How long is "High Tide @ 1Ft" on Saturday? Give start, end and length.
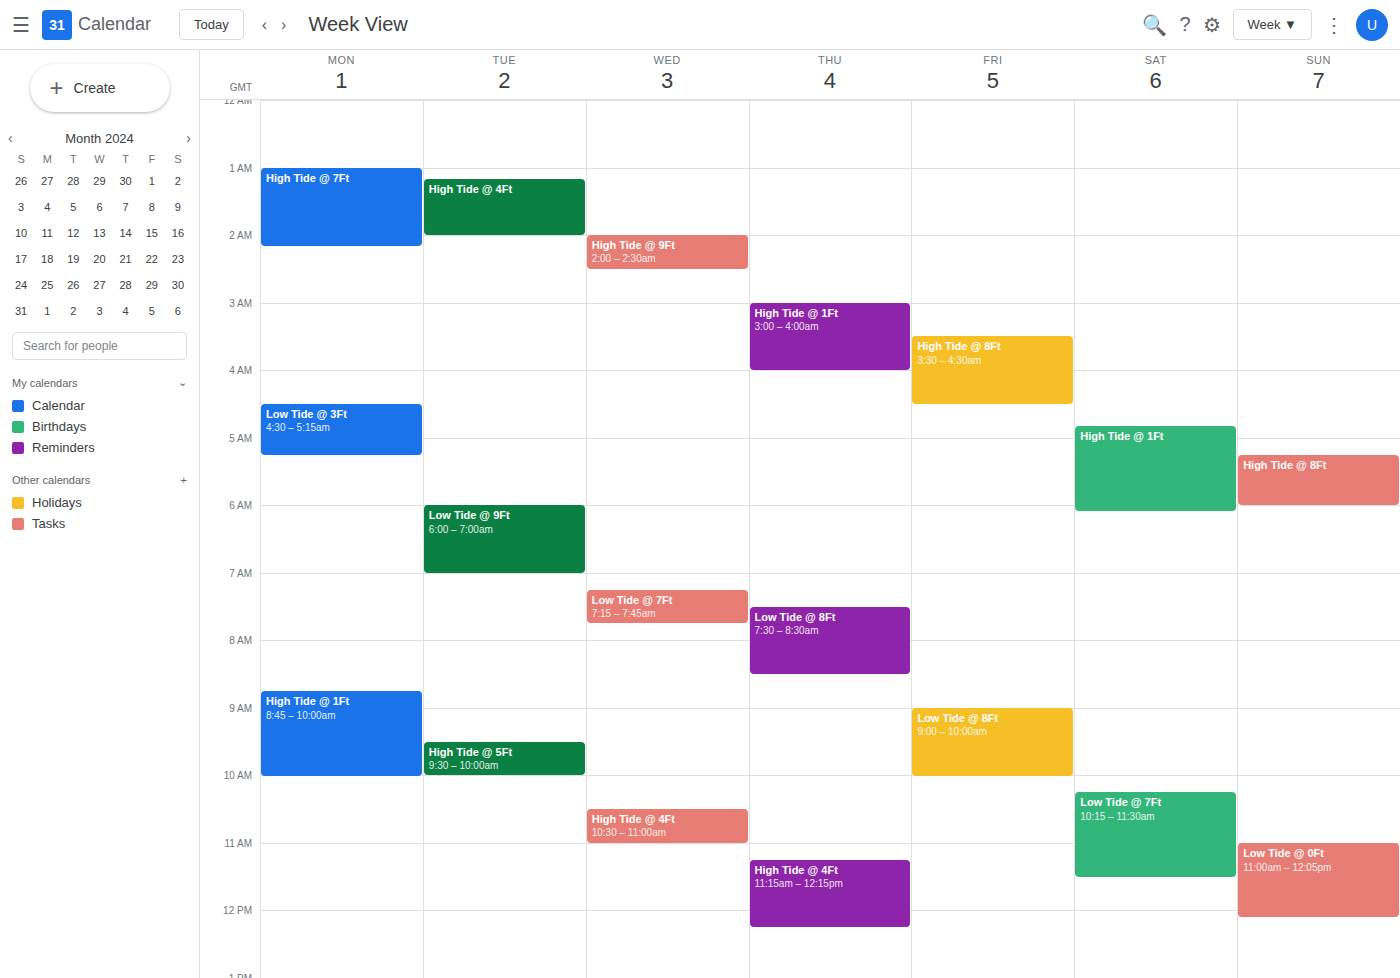
4:50 AM to 6:05 AM, 1 hour 15 minutes